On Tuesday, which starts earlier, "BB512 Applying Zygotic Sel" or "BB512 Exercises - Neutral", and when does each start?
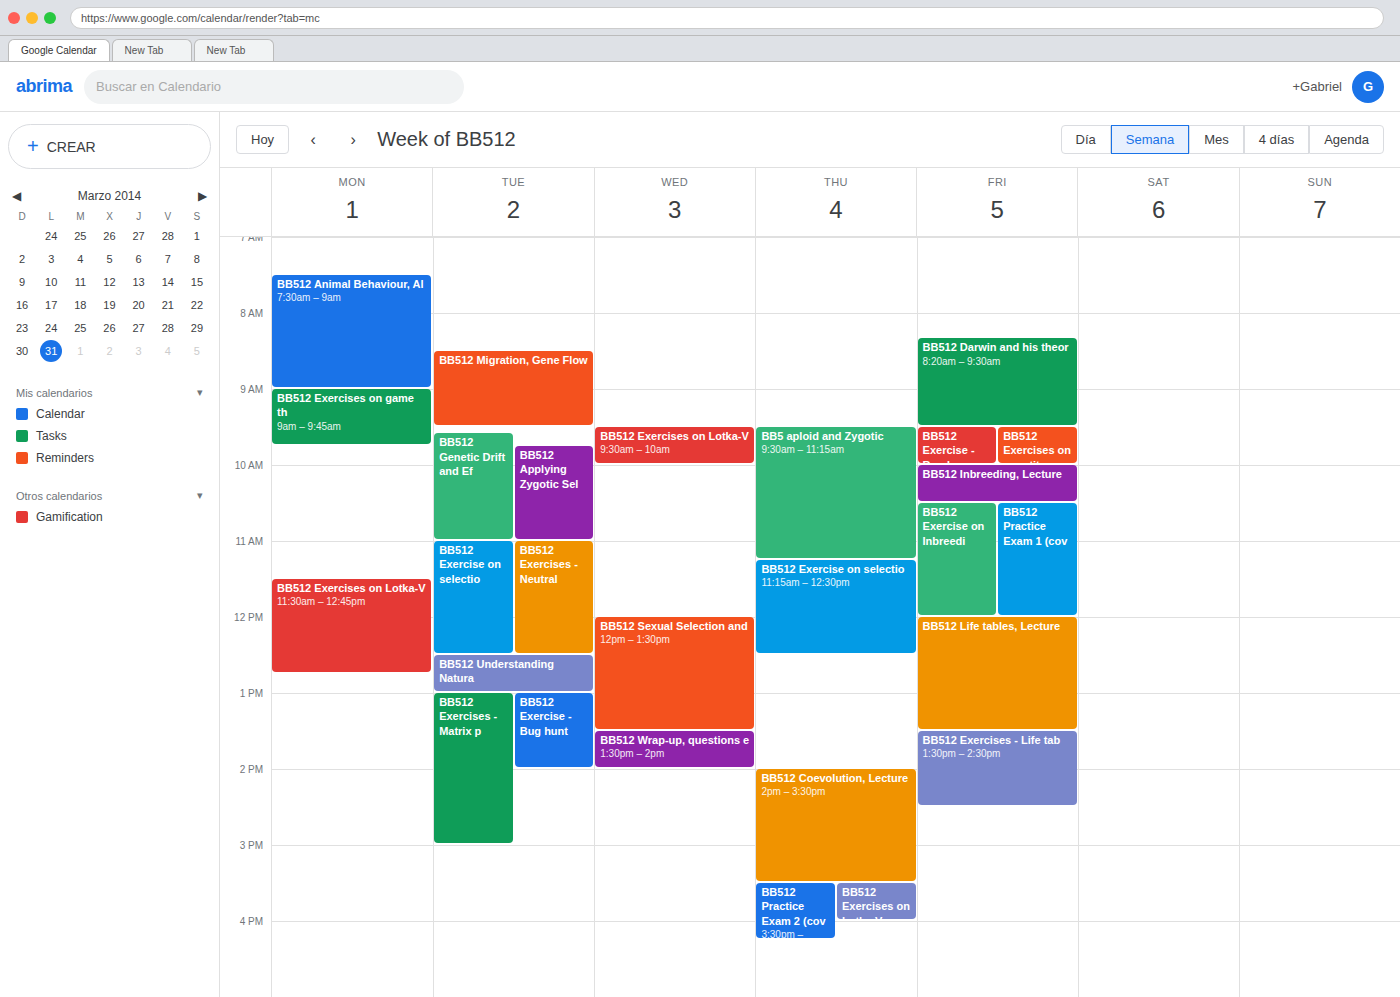
"BB512 Applying Zygotic Sel" 9:45 AM; "BB512 Exercises - Neutral" 11:00 AM.